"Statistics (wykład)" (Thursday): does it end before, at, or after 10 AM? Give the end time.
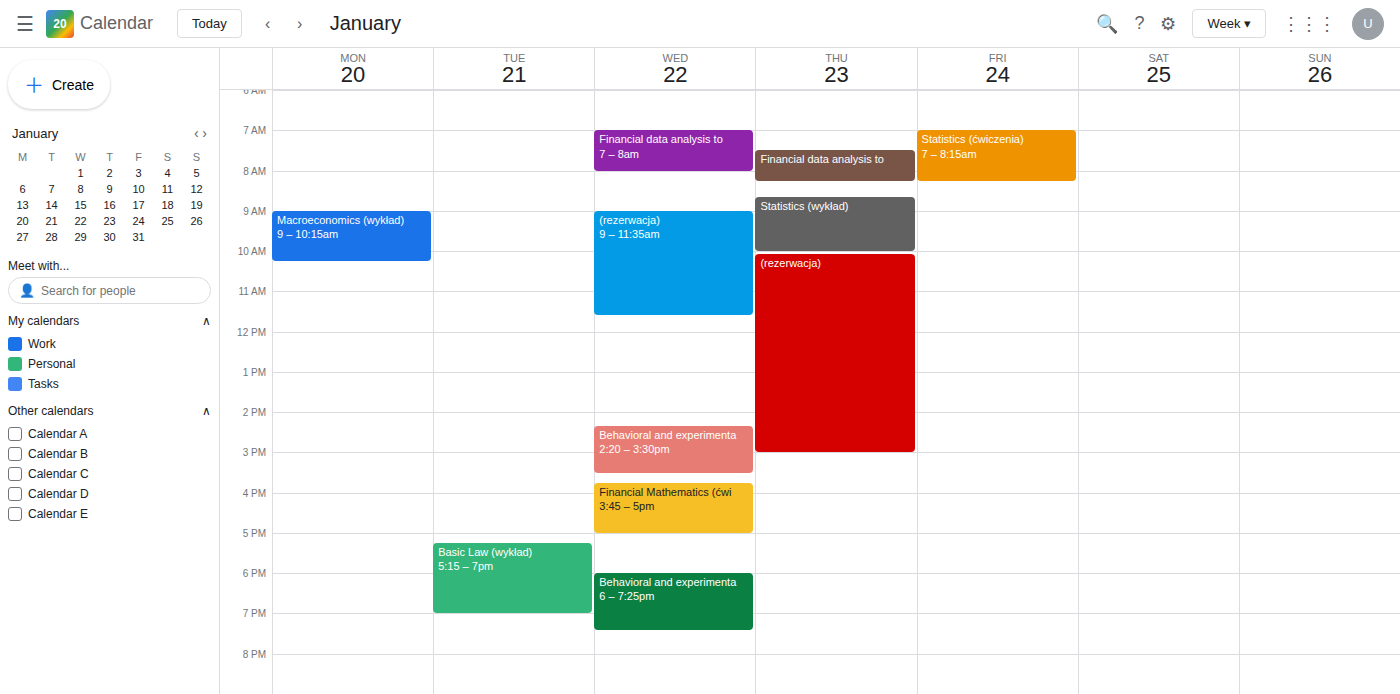
10:00 AM -- exactly at 10 AM, on the 10 AM line.